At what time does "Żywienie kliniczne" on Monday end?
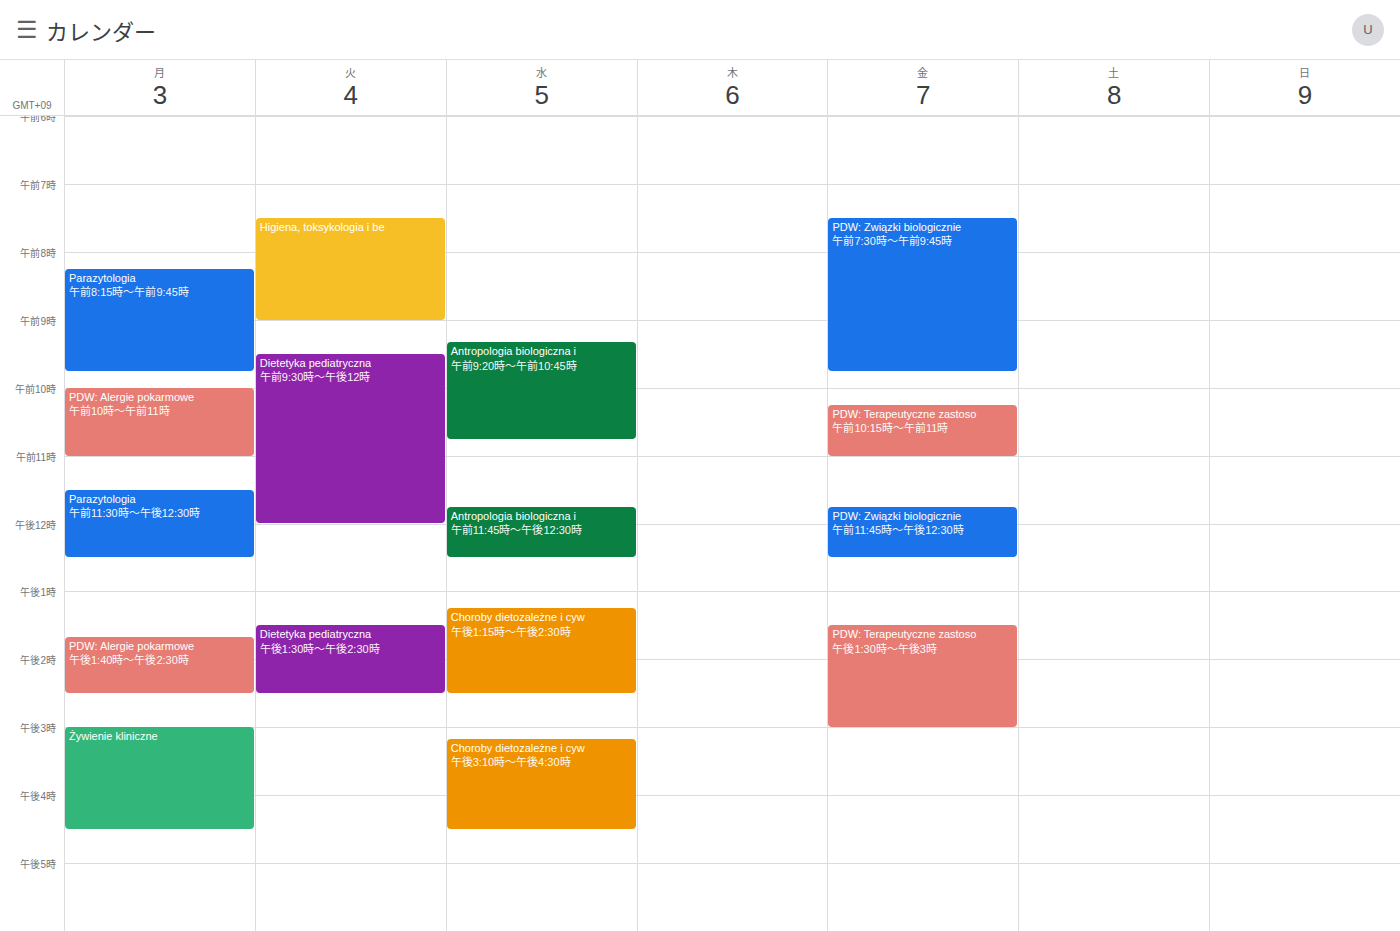
16:30